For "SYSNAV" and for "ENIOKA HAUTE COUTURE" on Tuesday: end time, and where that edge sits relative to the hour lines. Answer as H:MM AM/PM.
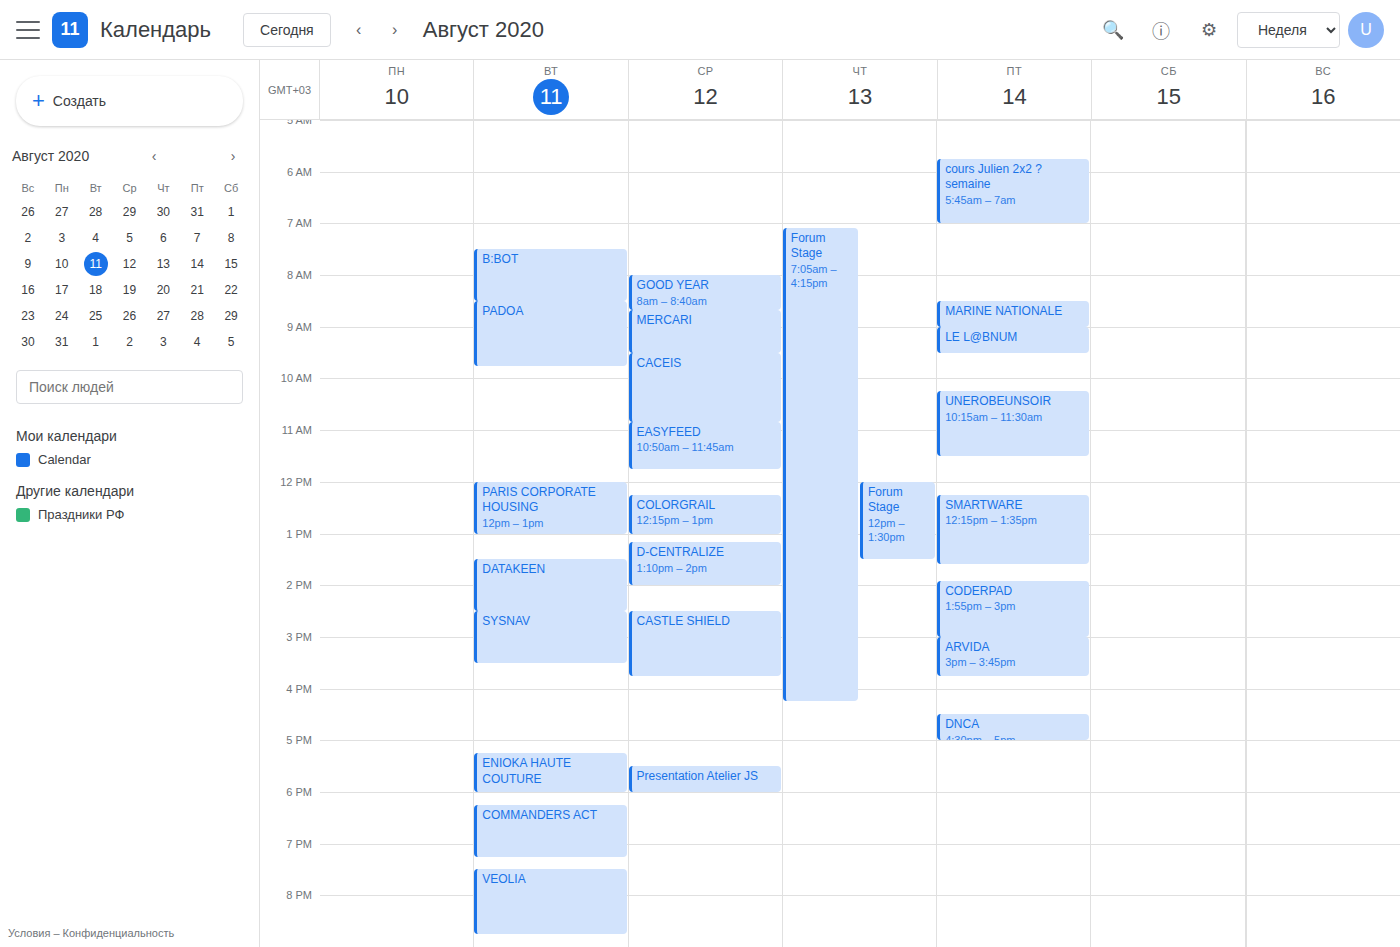
"SYSNAV": 3:30 PM, halfway between the 3 PM and 4 PM lines. "ENIOKA HAUTE COUTURE": 6:00 PM, exactly on the 6 PM line.